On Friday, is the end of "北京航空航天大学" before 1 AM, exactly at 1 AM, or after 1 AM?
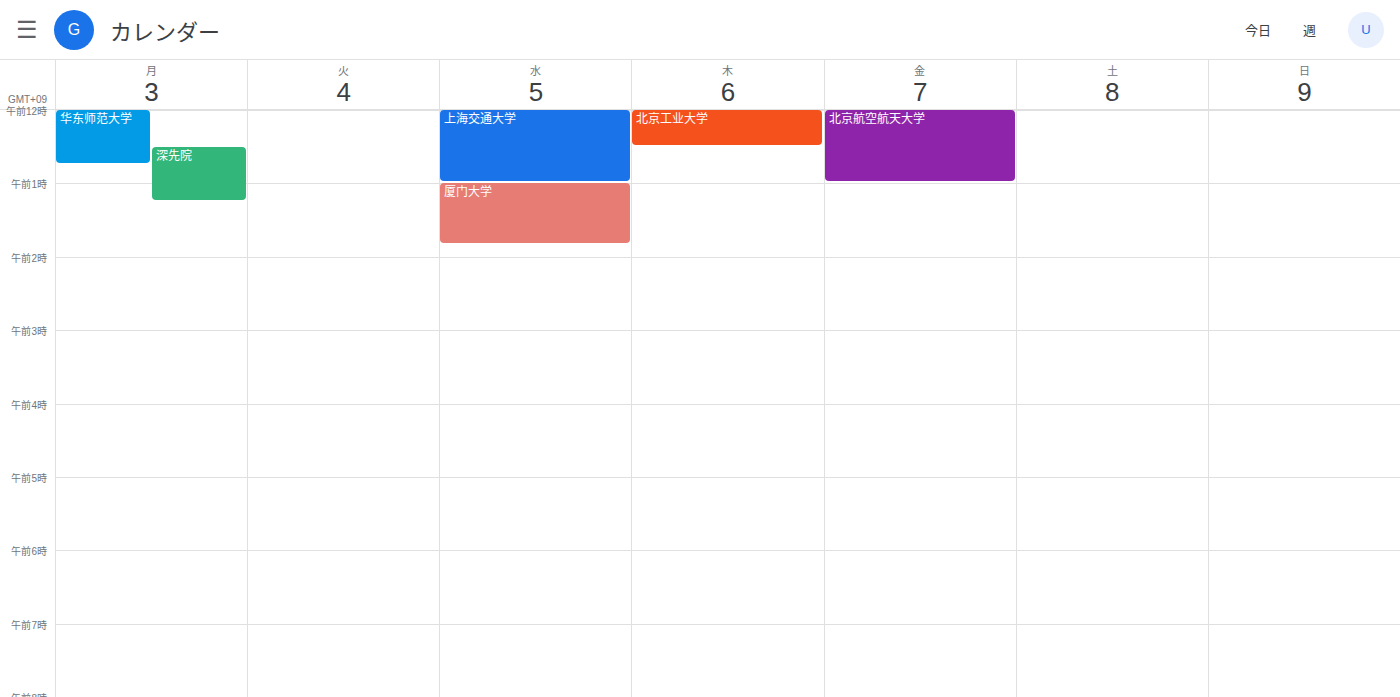
1:00 AM -- exactly at 1 AM, on the 1 AM line.